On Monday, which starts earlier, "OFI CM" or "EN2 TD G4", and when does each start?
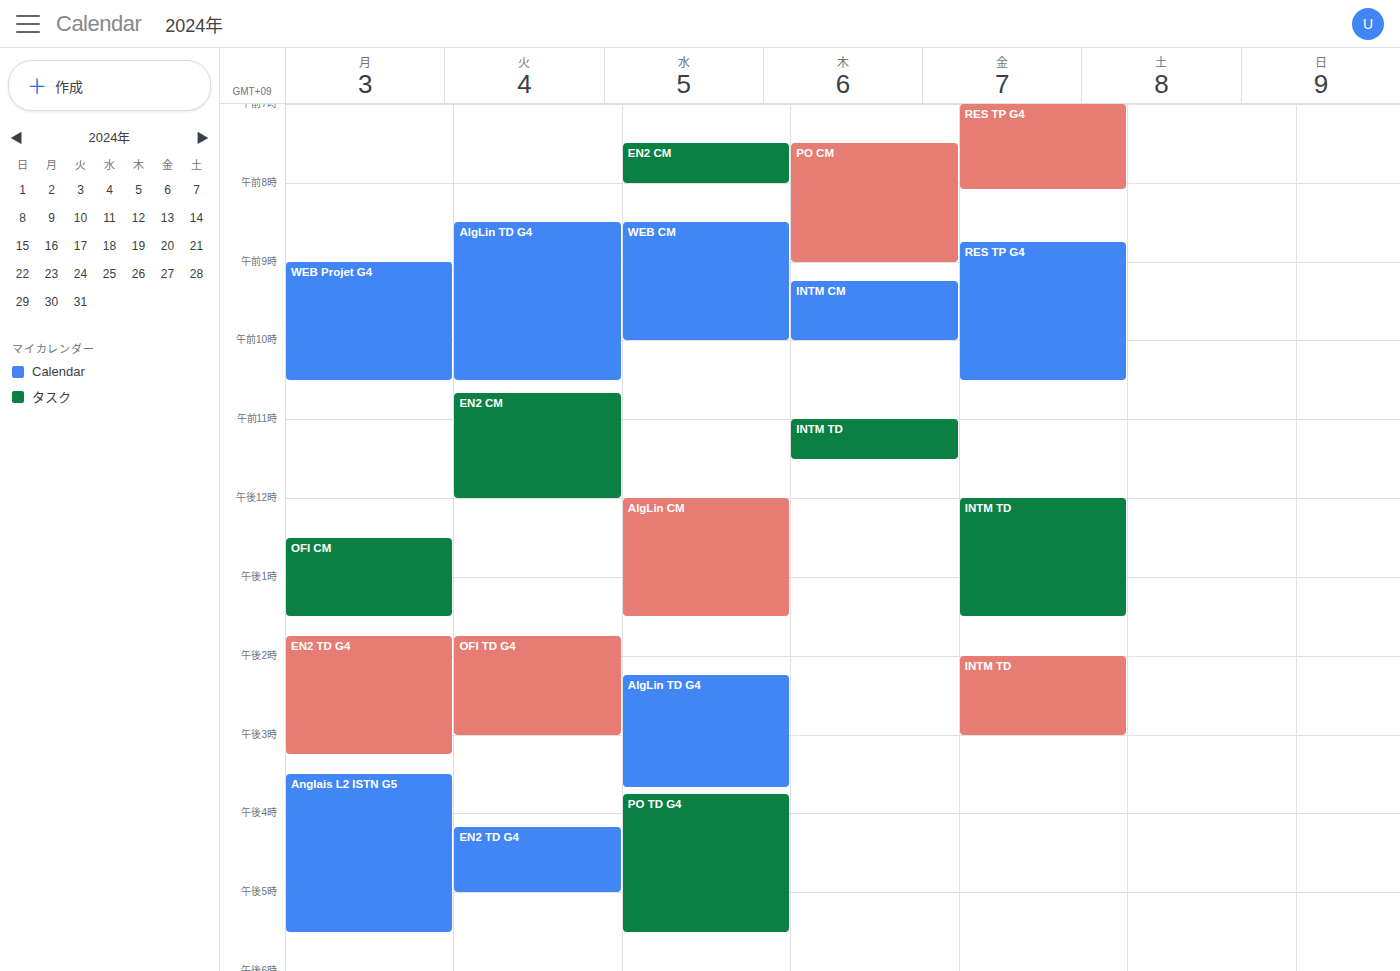
"OFI CM" 12:30 PM; "EN2 TD G4" 1:45 PM.